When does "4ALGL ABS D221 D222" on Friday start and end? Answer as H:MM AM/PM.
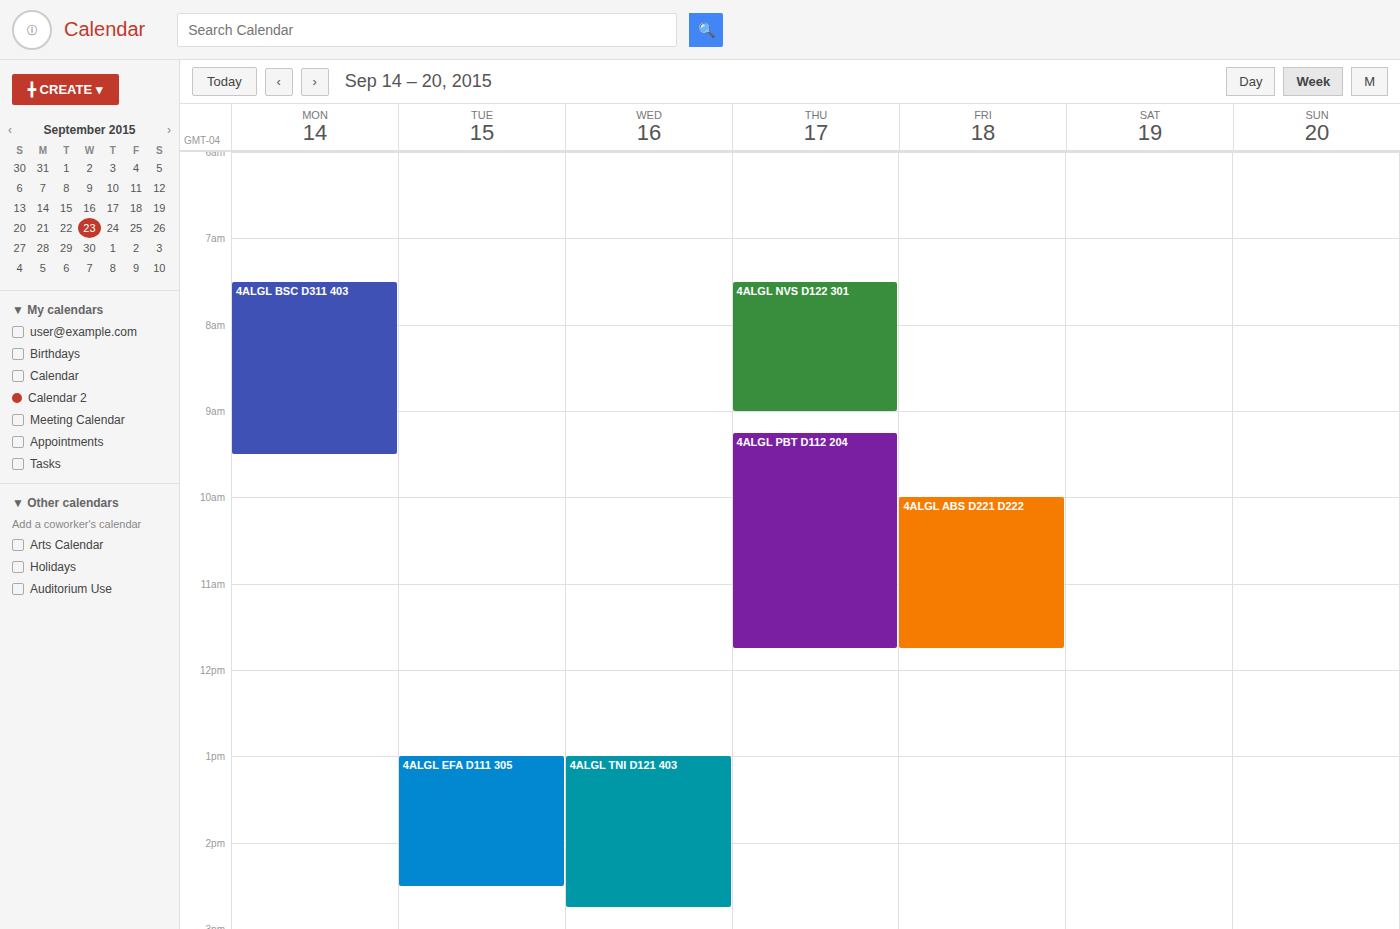
10:00 AM to 11:45 AM